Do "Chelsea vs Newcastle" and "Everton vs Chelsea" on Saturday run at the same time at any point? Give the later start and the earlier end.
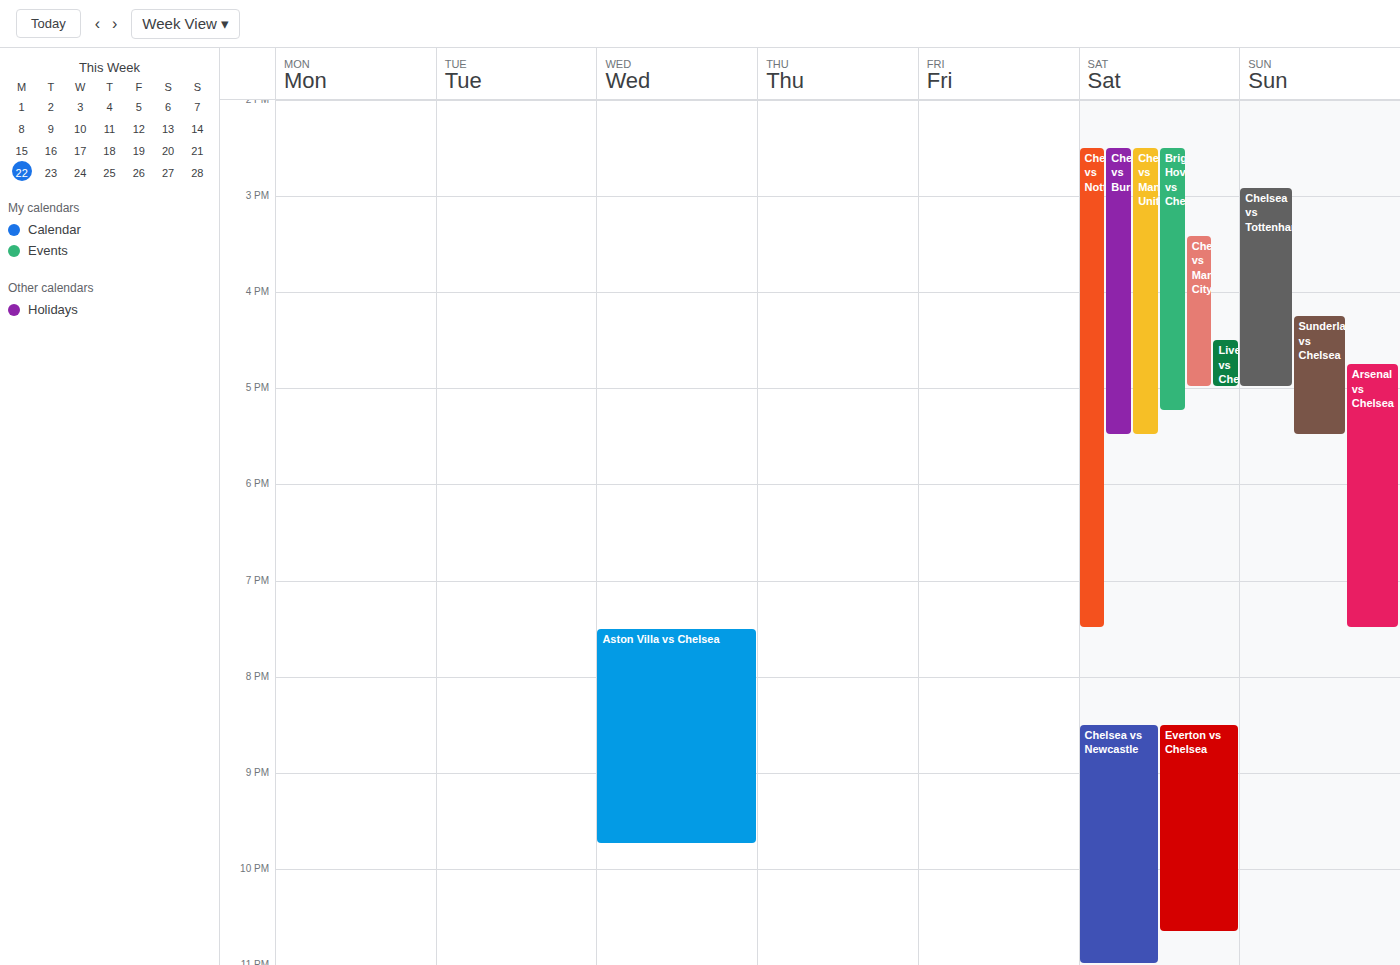
"Chelsea vs Newcastle" starts at 8:30 PM, before "Everton vs Chelsea" ends at 10:40 PM -- they overlap.